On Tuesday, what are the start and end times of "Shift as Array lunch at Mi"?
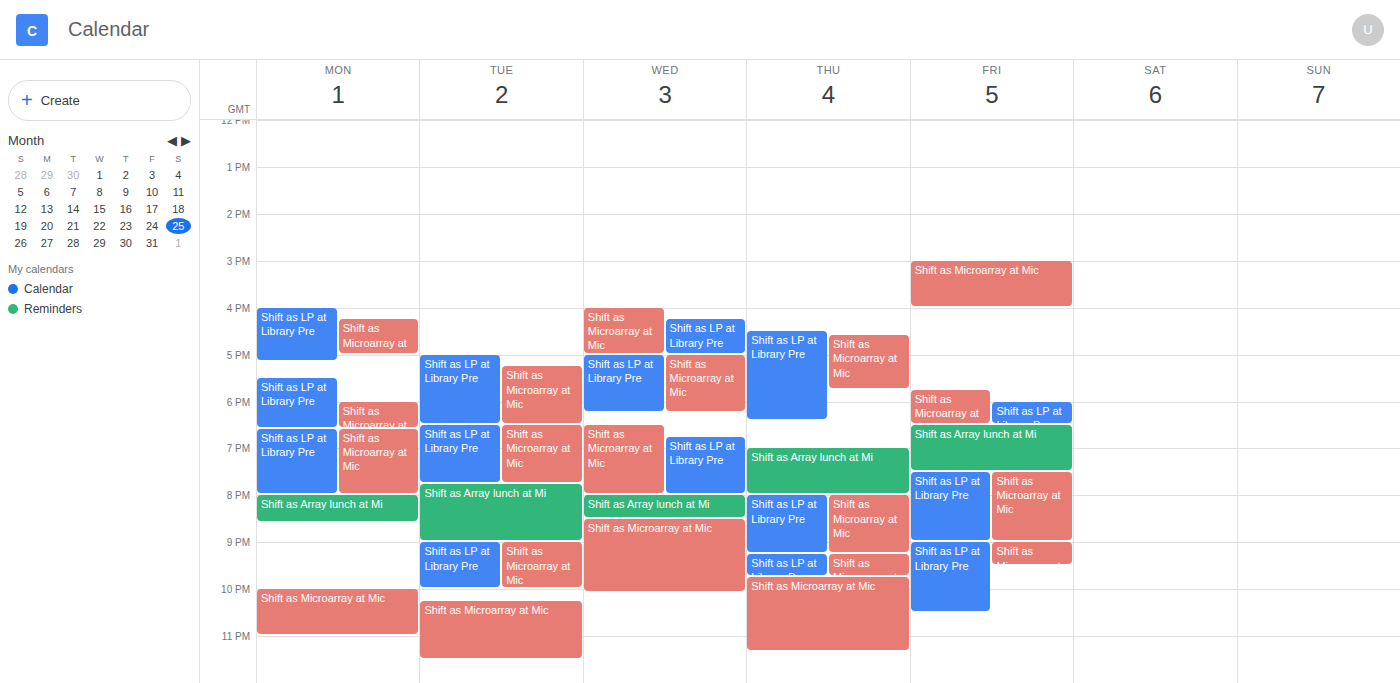
19:45 to 21:00